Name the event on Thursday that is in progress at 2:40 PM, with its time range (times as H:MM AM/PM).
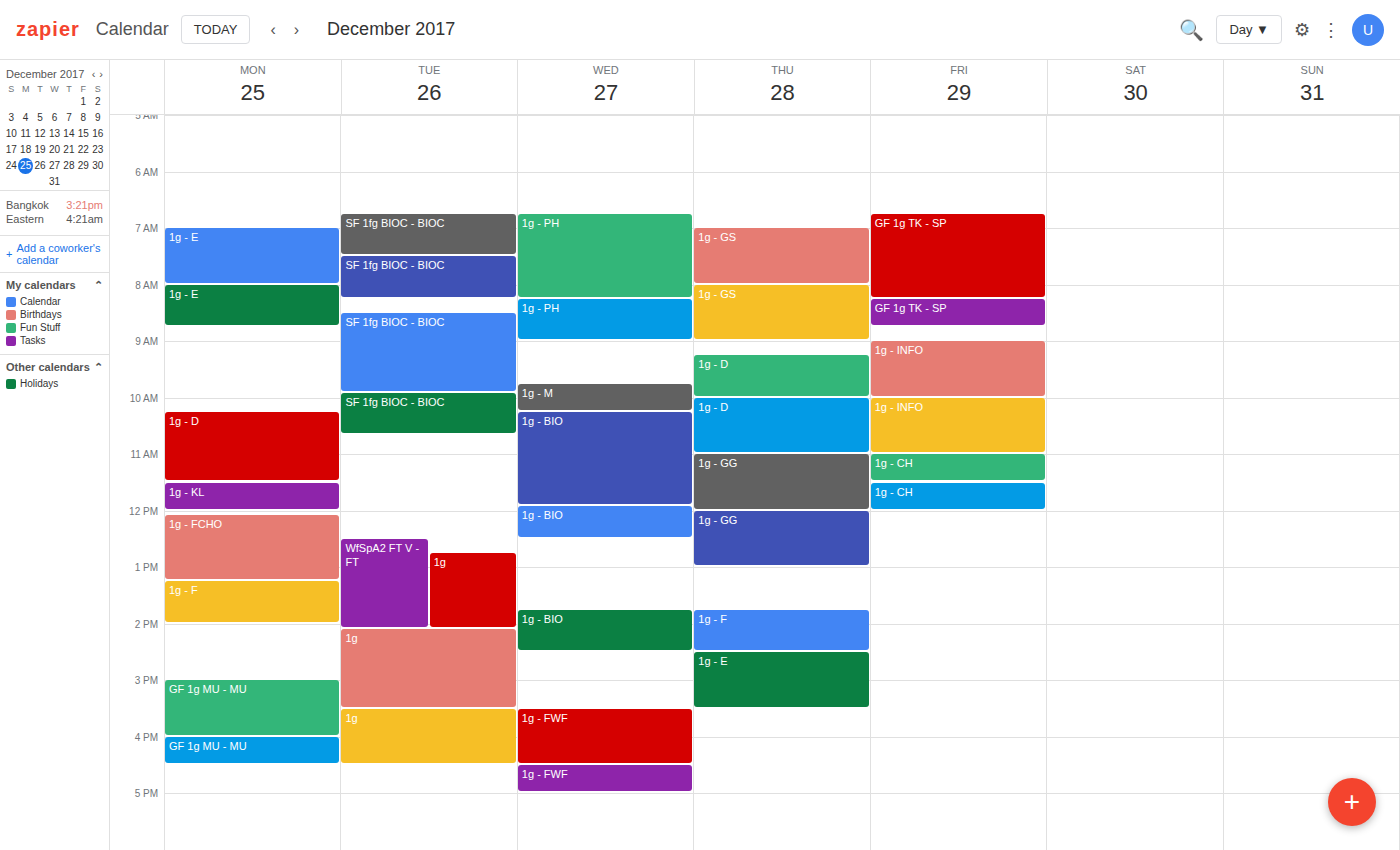
"1g - E", 2:30 PM to 3:30 PM